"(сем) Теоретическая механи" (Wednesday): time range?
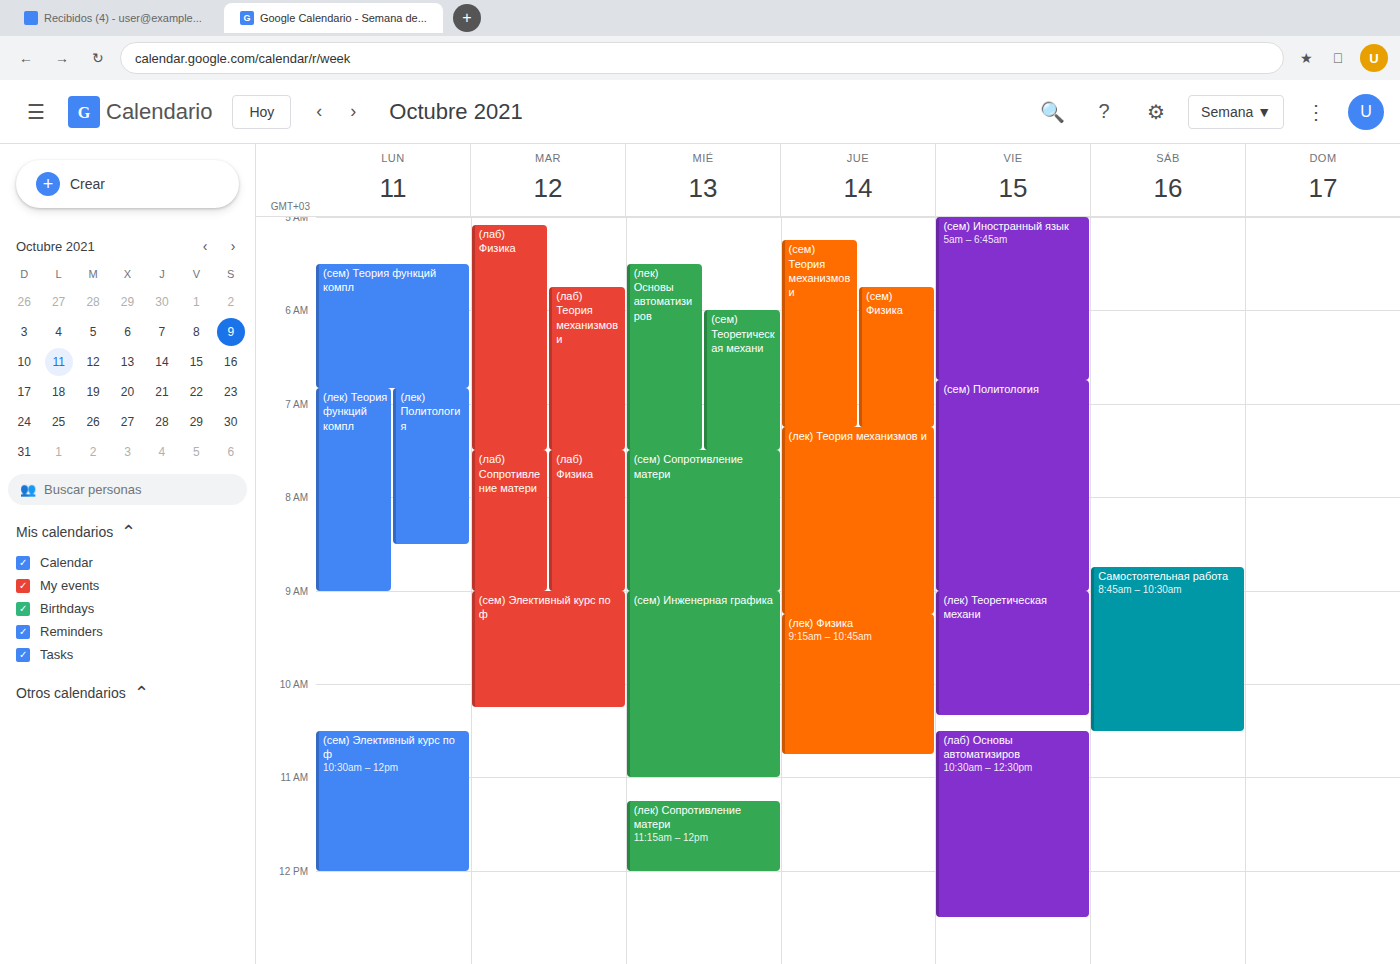
6:00 AM to 7:30 AM